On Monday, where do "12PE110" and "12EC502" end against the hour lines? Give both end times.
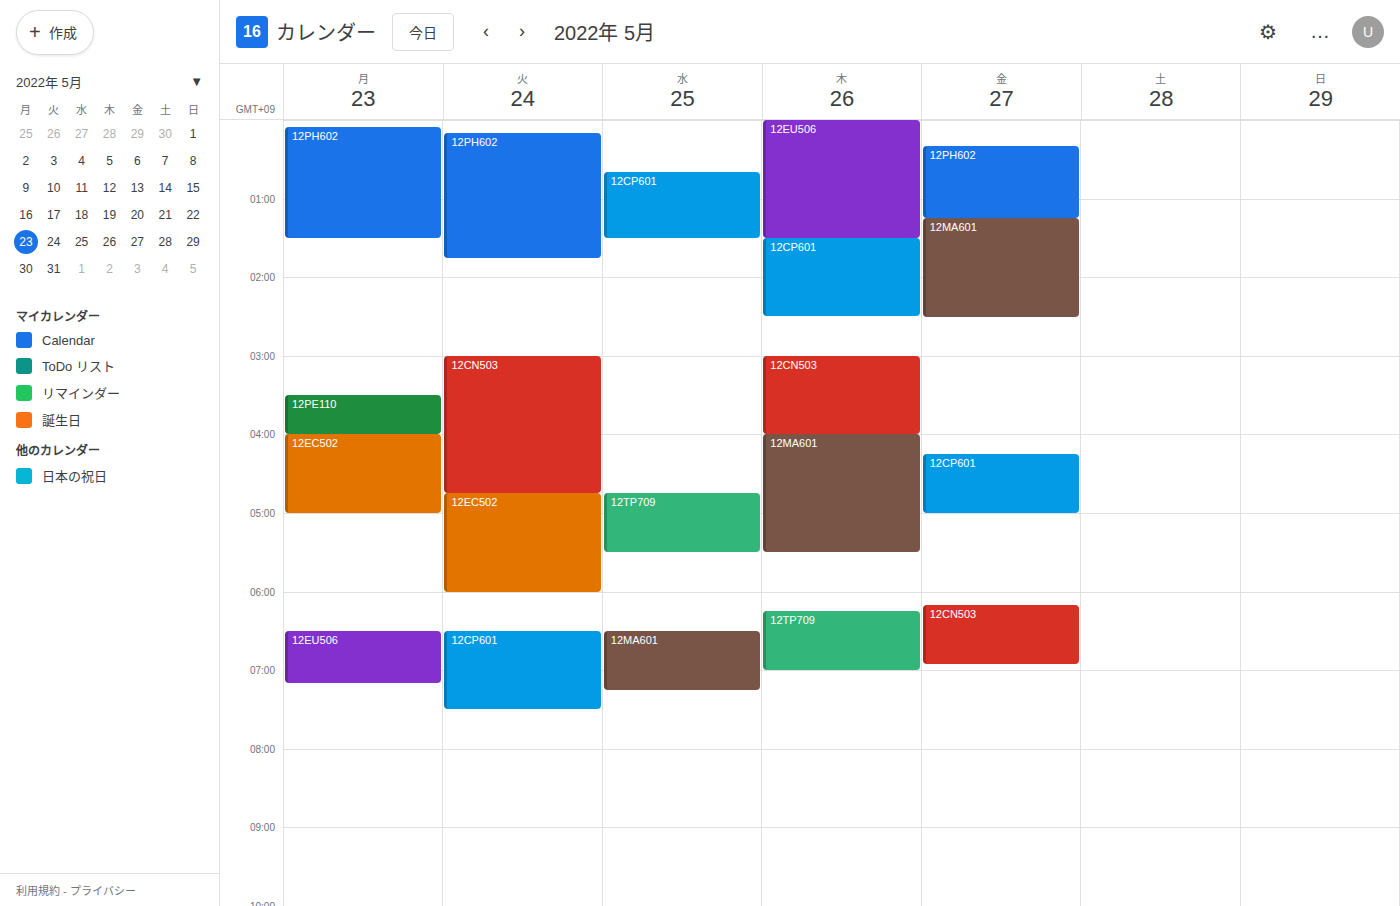
"12PE110": 04:00, exactly on the 04:00 line. "12EC502": 05:00, exactly on the 05:00 line.